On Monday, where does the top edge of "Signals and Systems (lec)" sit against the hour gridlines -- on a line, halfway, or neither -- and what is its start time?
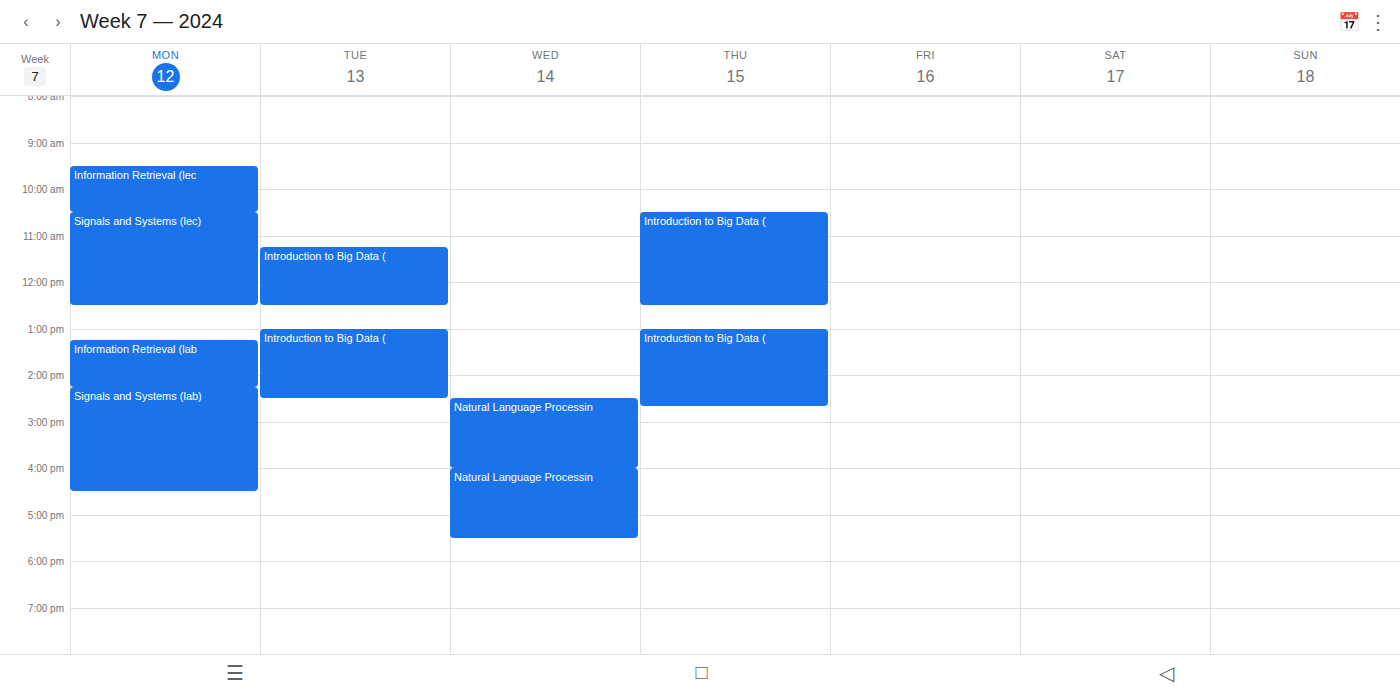
10:30 AM -- halfway between the 10 AM and 11 AM lines.